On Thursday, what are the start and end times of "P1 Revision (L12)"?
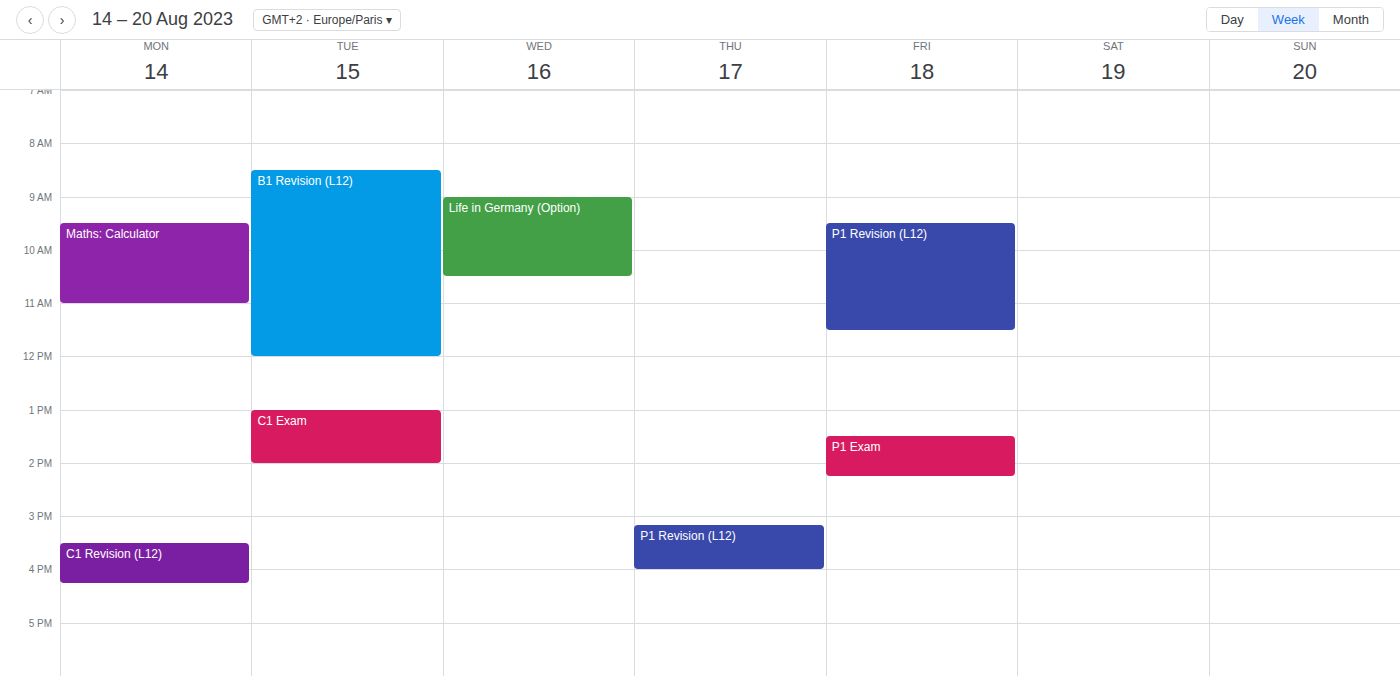
3:10 PM to 4:00 PM